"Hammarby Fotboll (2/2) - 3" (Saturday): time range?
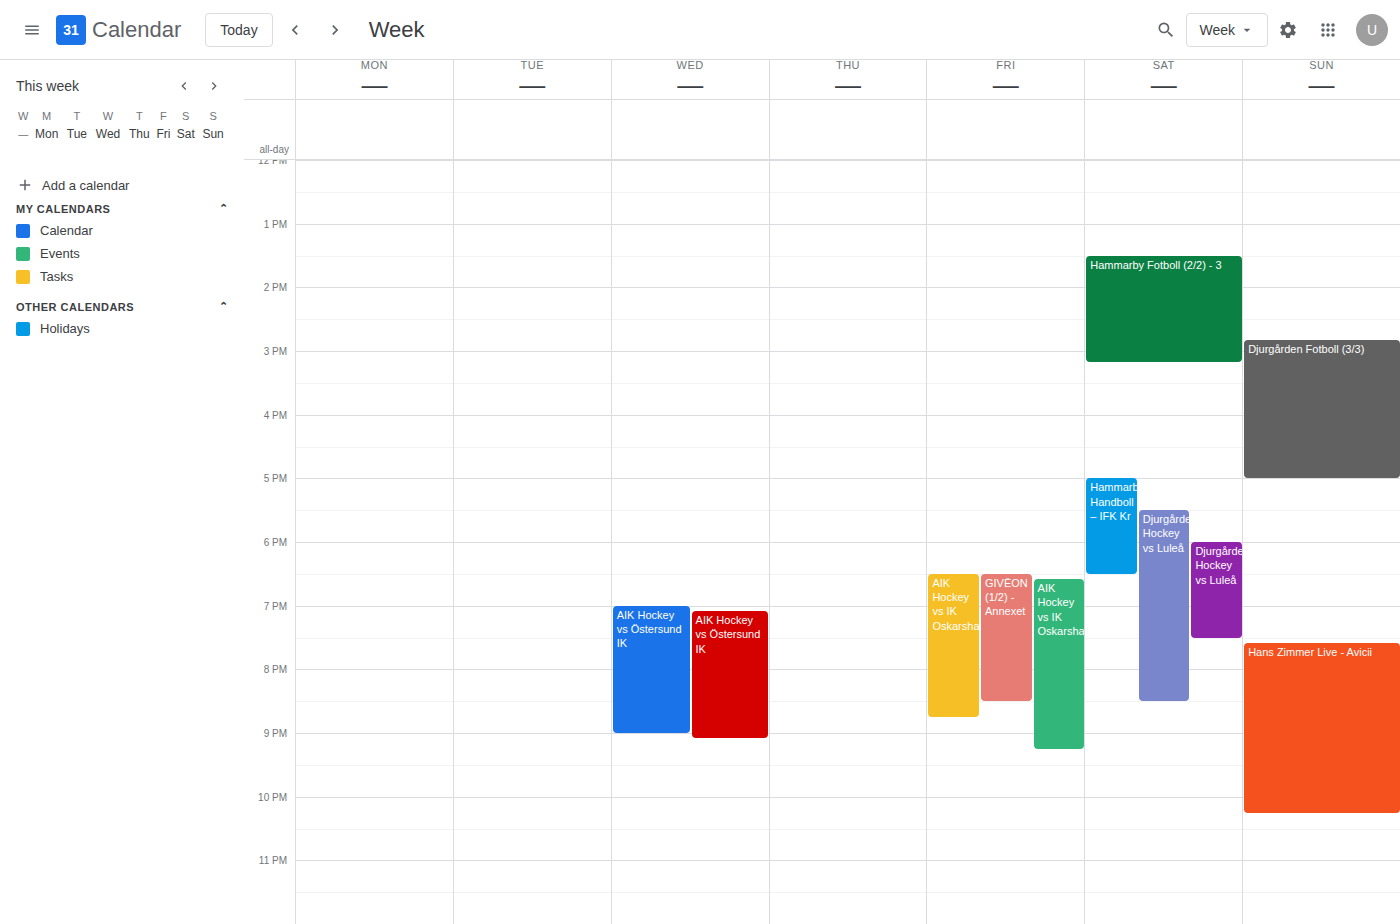
13:30 to 15:10